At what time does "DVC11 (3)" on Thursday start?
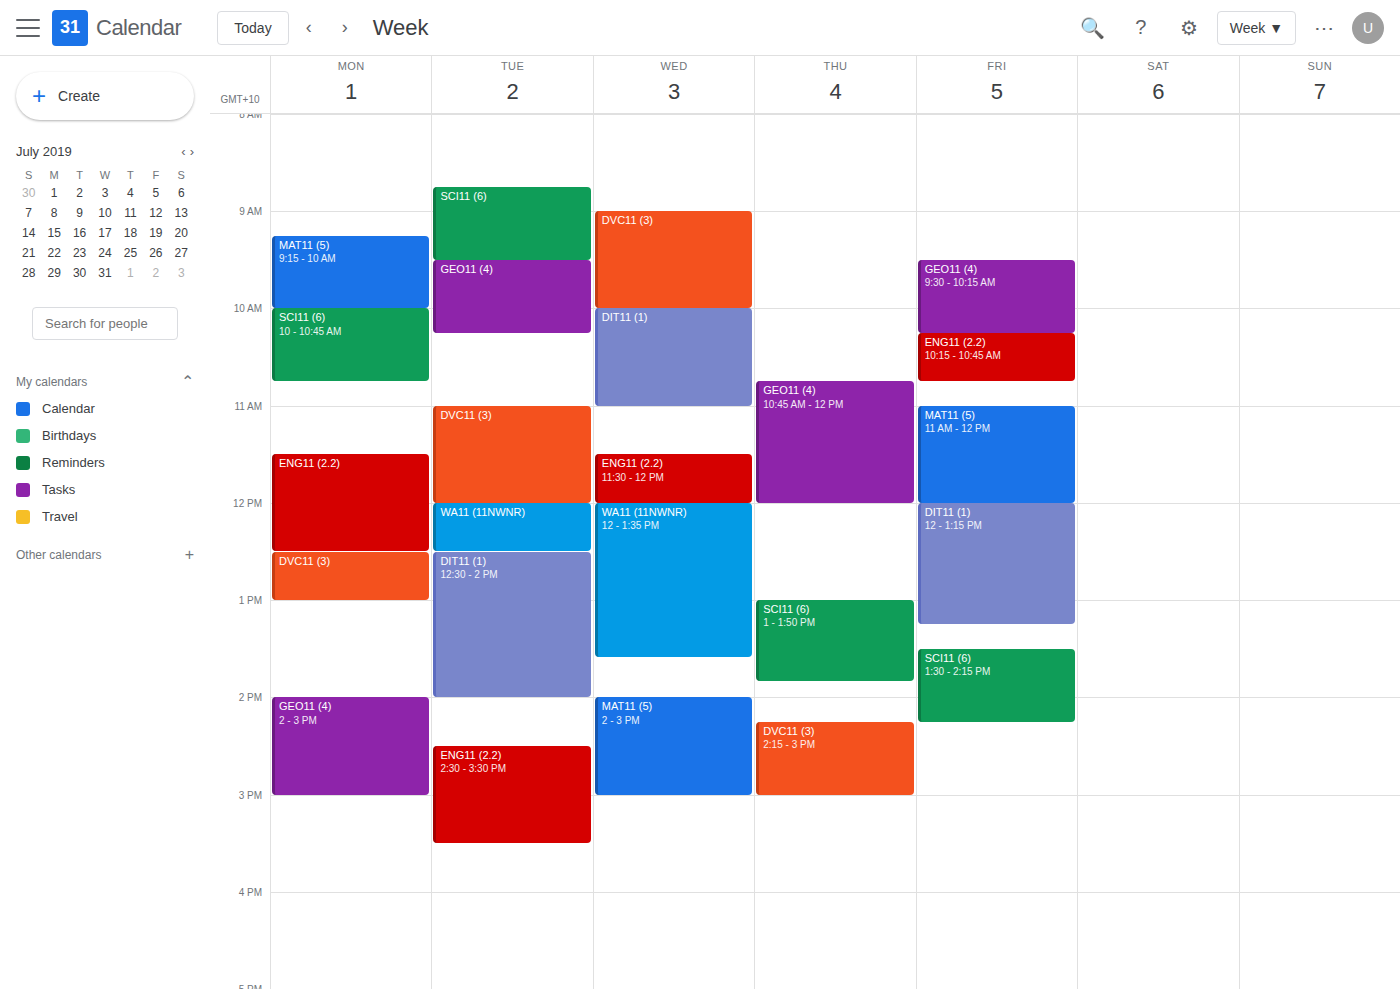
2:15 PM